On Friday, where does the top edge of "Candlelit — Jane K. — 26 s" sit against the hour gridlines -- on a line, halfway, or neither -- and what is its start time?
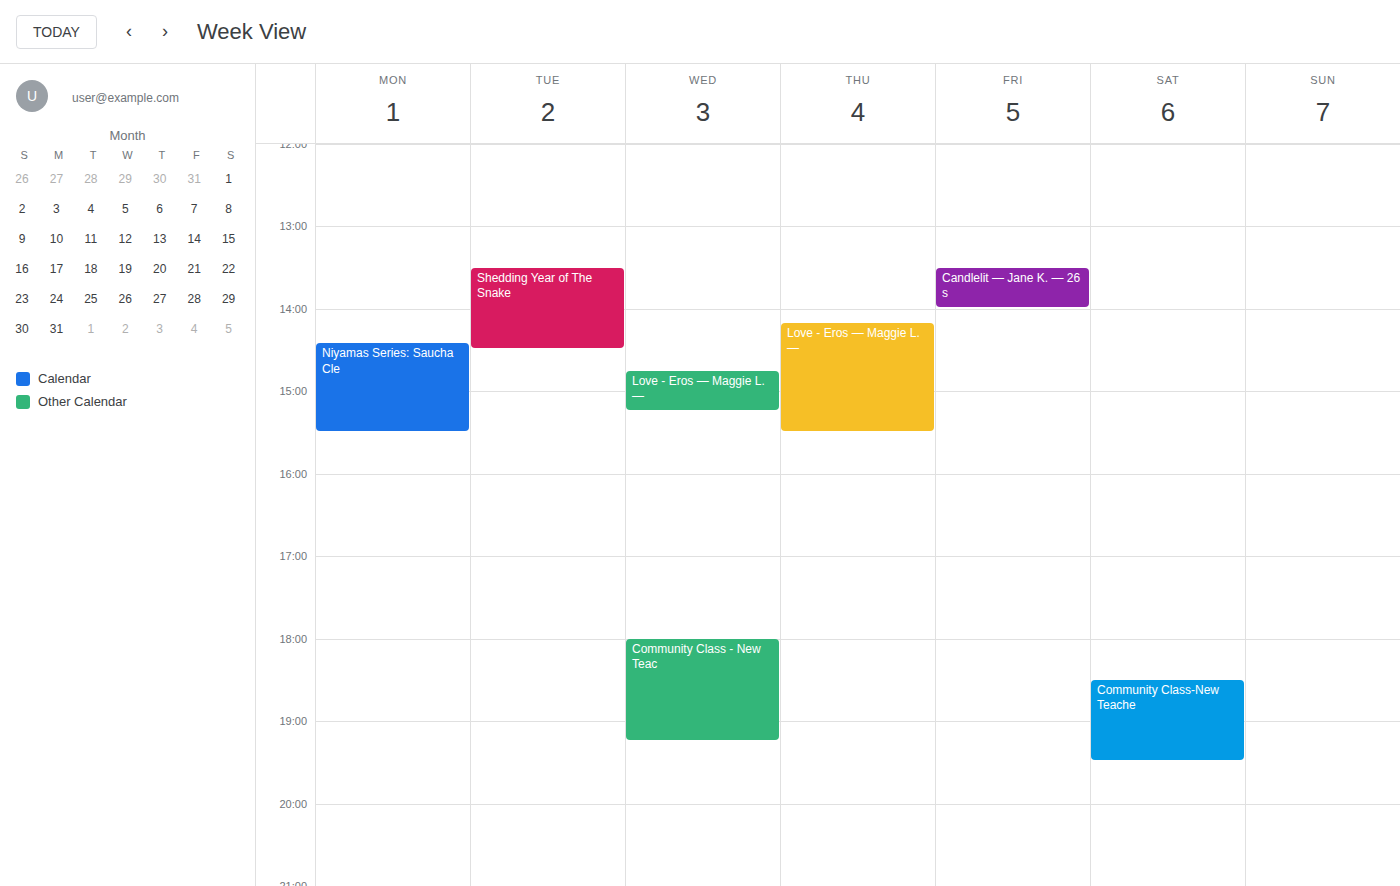
13:30 -- halfway between the 13:00 and 14:00 lines.